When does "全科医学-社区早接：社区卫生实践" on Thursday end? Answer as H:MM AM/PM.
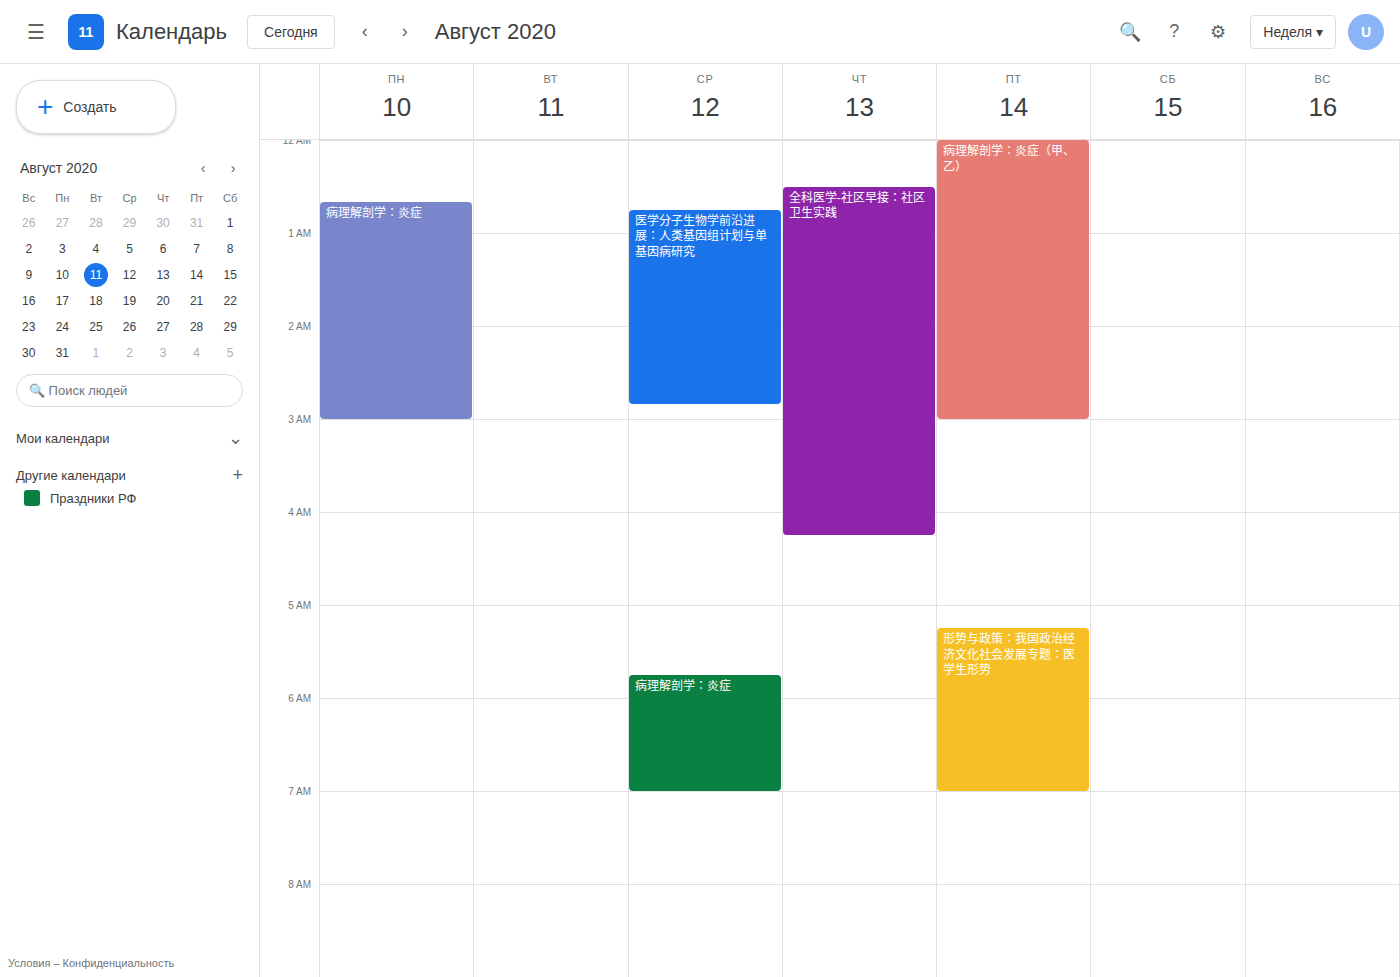
4:15 AM